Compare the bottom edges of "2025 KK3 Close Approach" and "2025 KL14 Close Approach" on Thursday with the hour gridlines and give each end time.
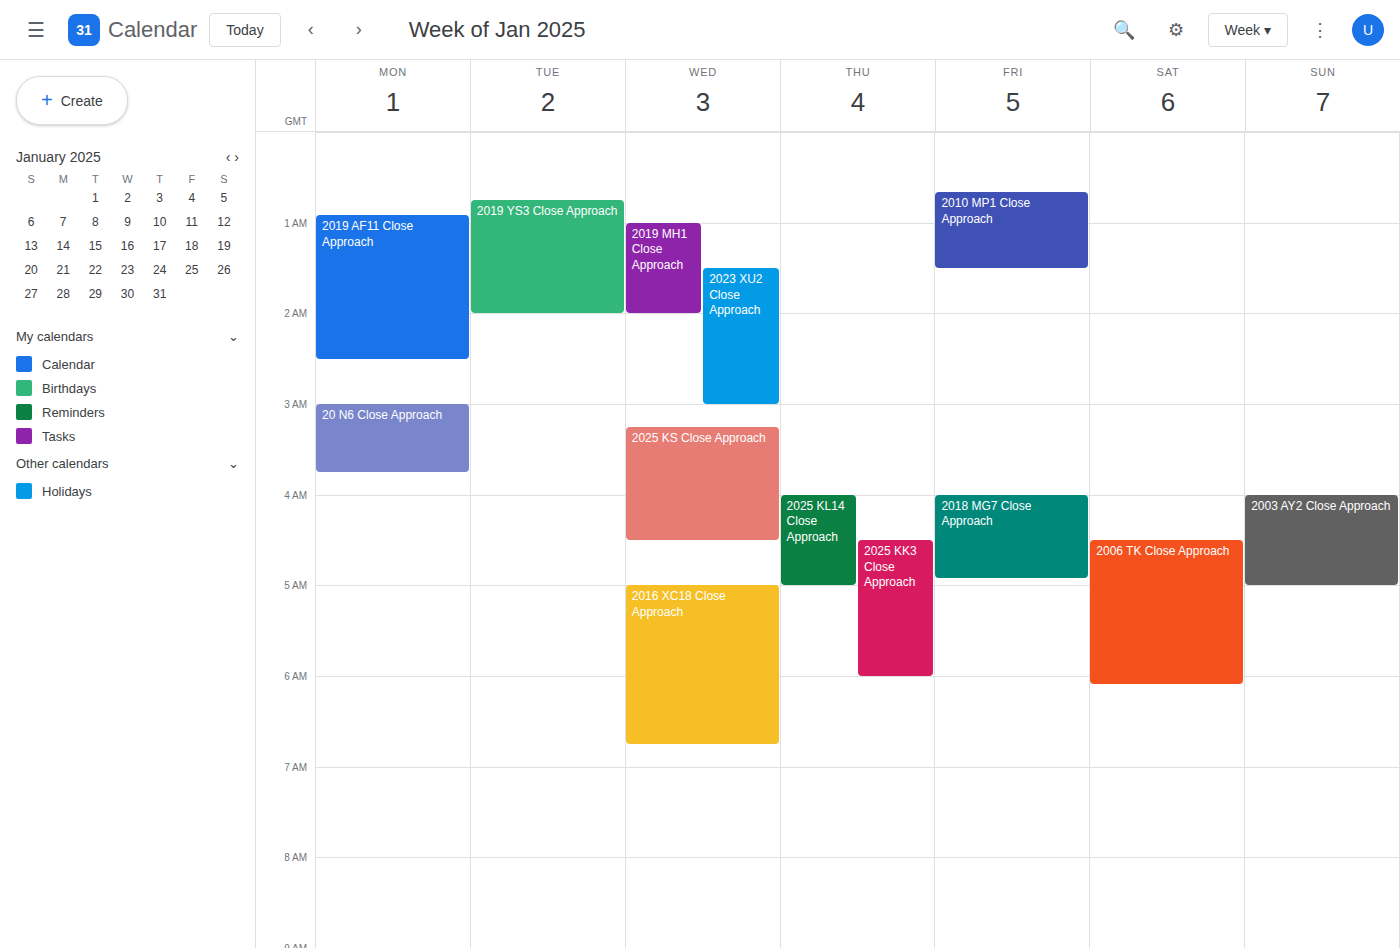
"2025 KK3 Close Approach": 06:00, exactly on the 06:00 line. "2025 KL14 Close Approach": 05:00, exactly on the 05:00 line.